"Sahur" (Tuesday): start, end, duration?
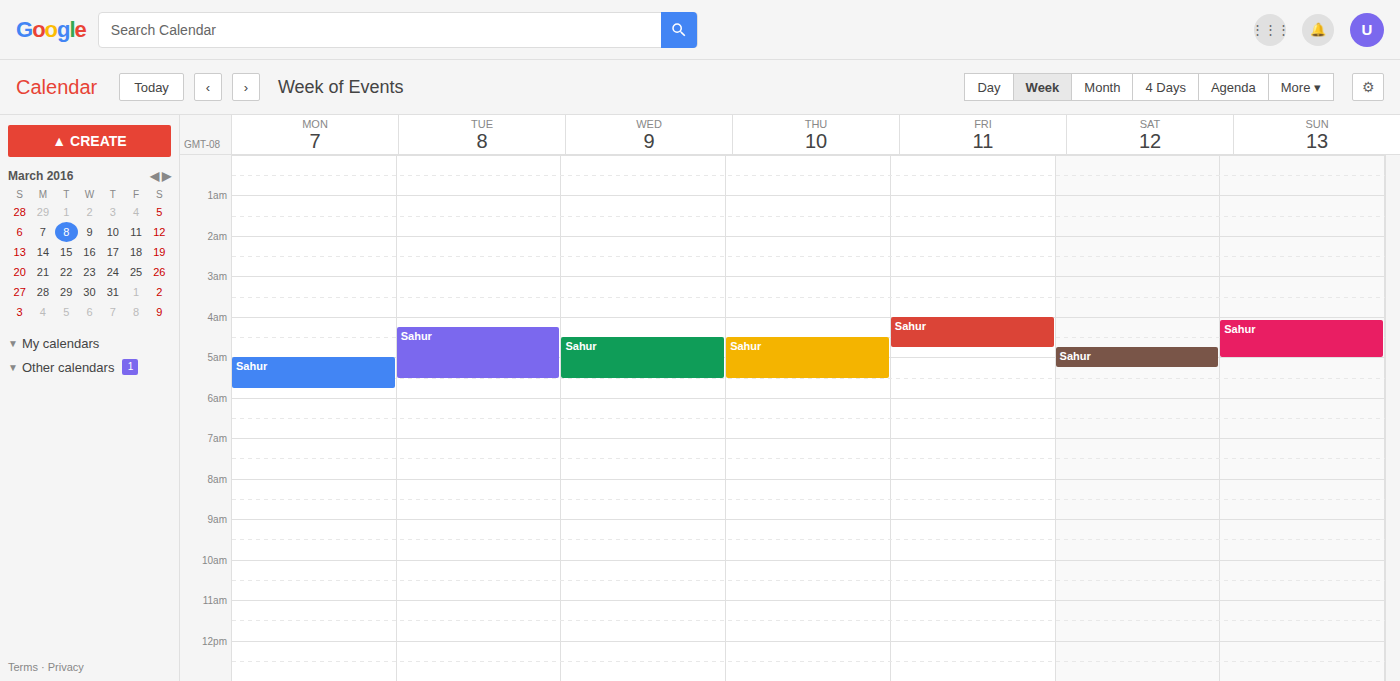
4:15 AM to 5:30 AM, 1 hour 15 minutes